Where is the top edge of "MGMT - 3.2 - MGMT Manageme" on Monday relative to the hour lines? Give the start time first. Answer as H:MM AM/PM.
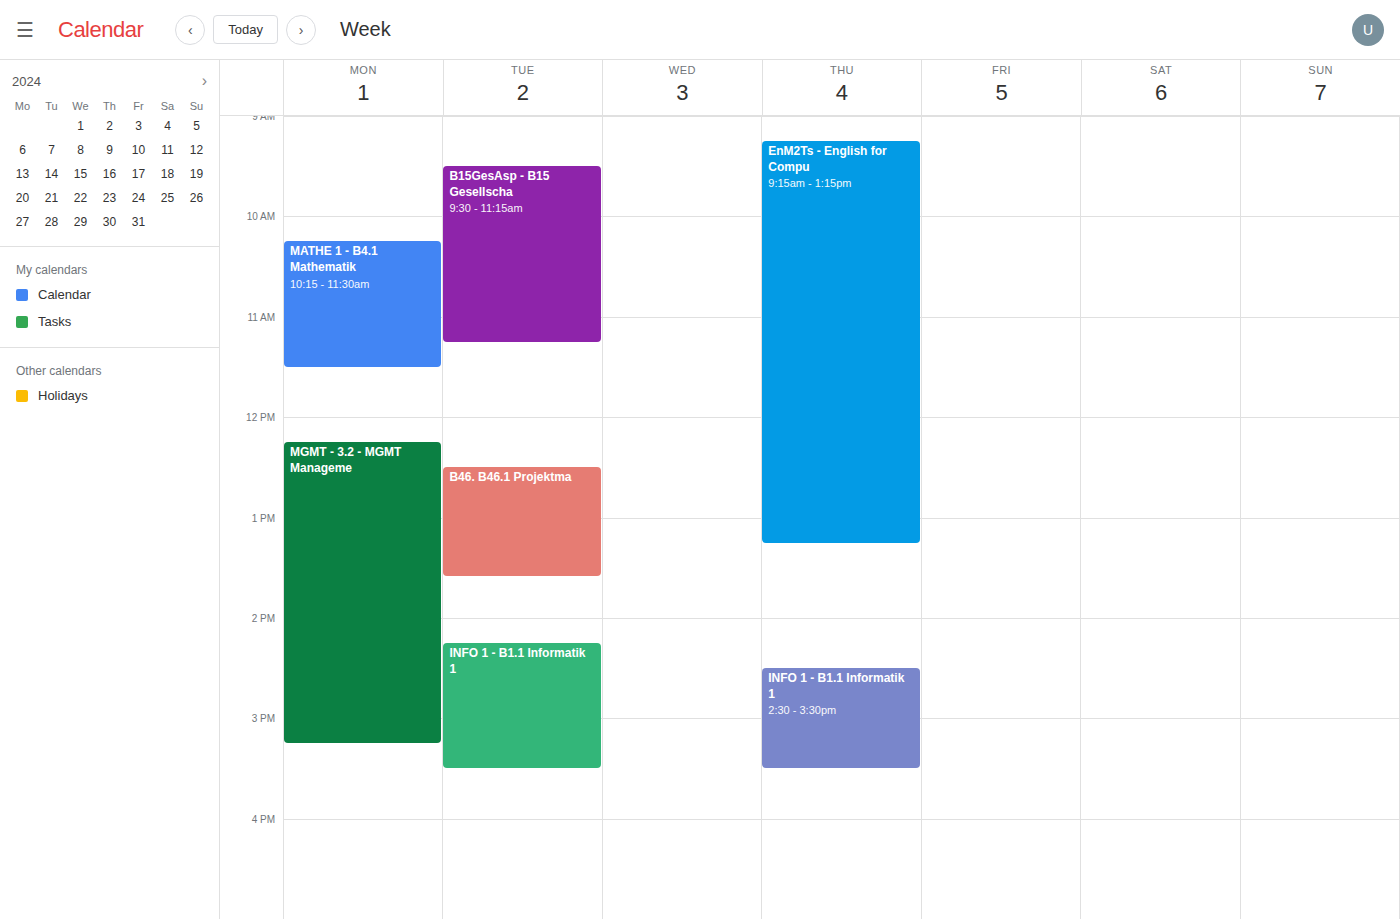
12:15 PM -- neither: a quarter of the way from the 12 PM line to the 1 PM line.